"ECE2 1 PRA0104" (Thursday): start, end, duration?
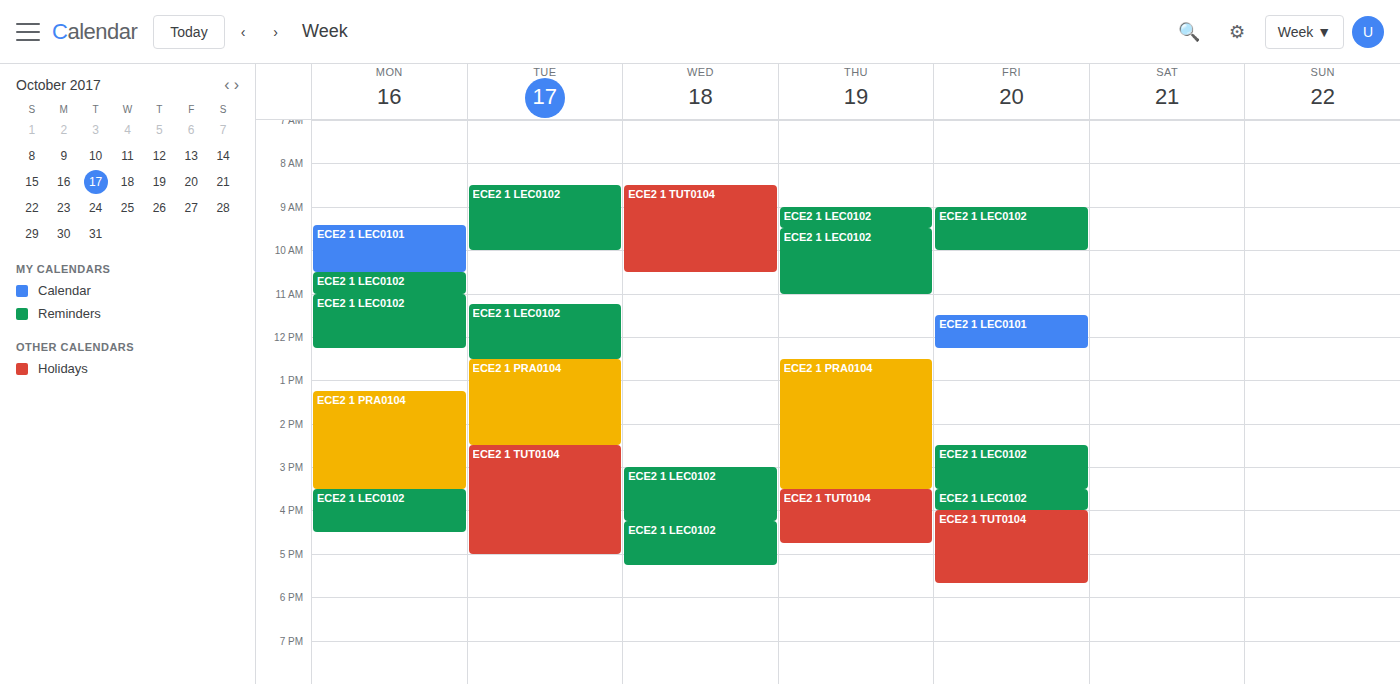
12:30 to 15:30, 3 hours